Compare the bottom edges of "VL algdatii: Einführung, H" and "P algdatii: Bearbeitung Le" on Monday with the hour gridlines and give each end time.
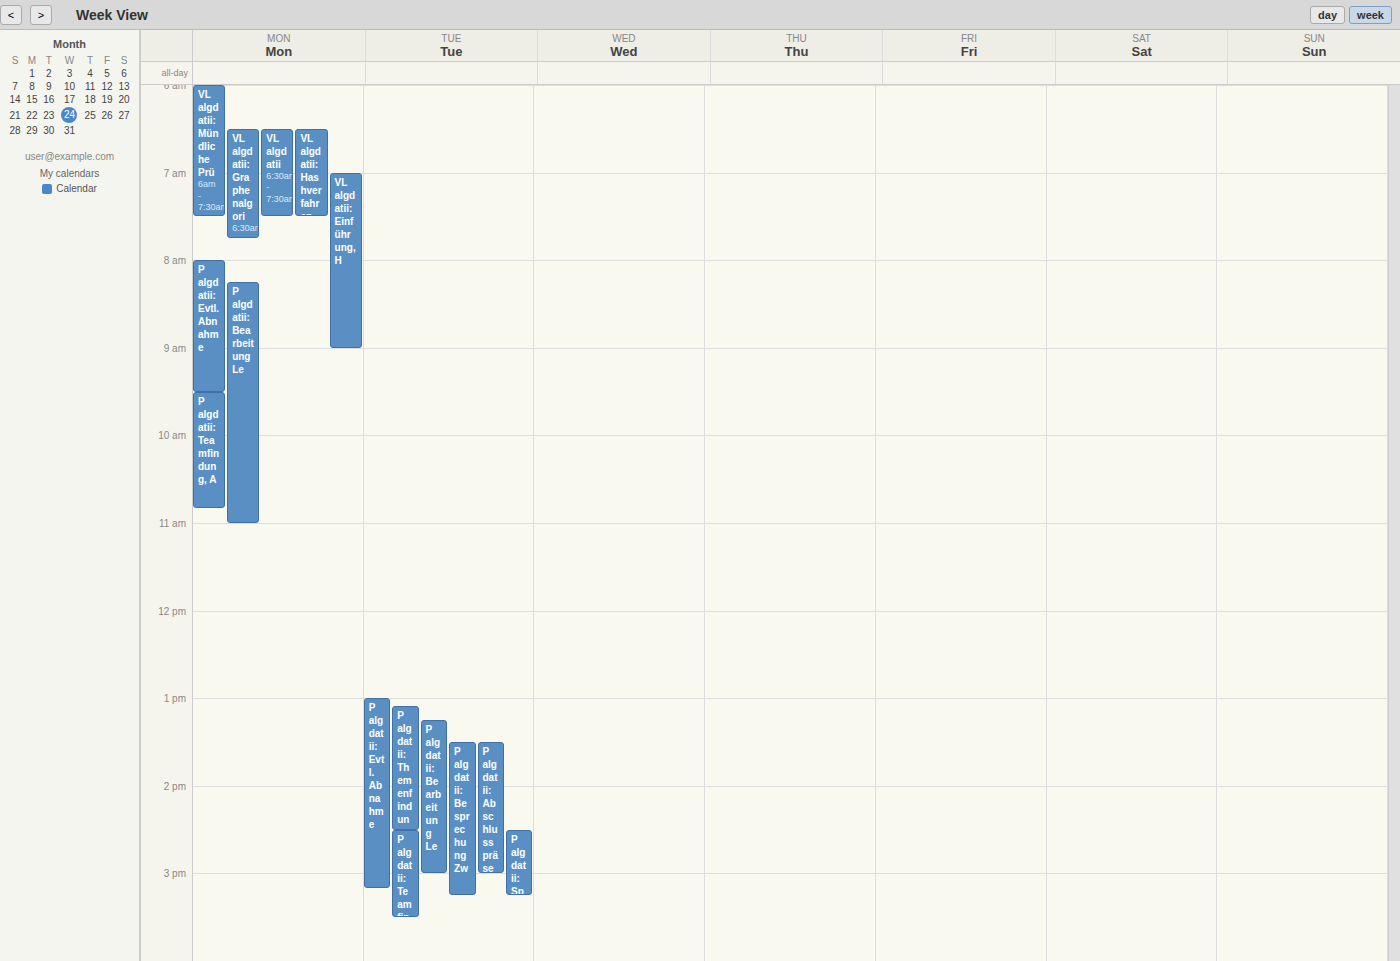
"VL algdatii: Einführung, H": 09:00, exactly on the 09:00 line. "P algdatii: Bearbeitung Le": 11:00, exactly on the 11:00 line.